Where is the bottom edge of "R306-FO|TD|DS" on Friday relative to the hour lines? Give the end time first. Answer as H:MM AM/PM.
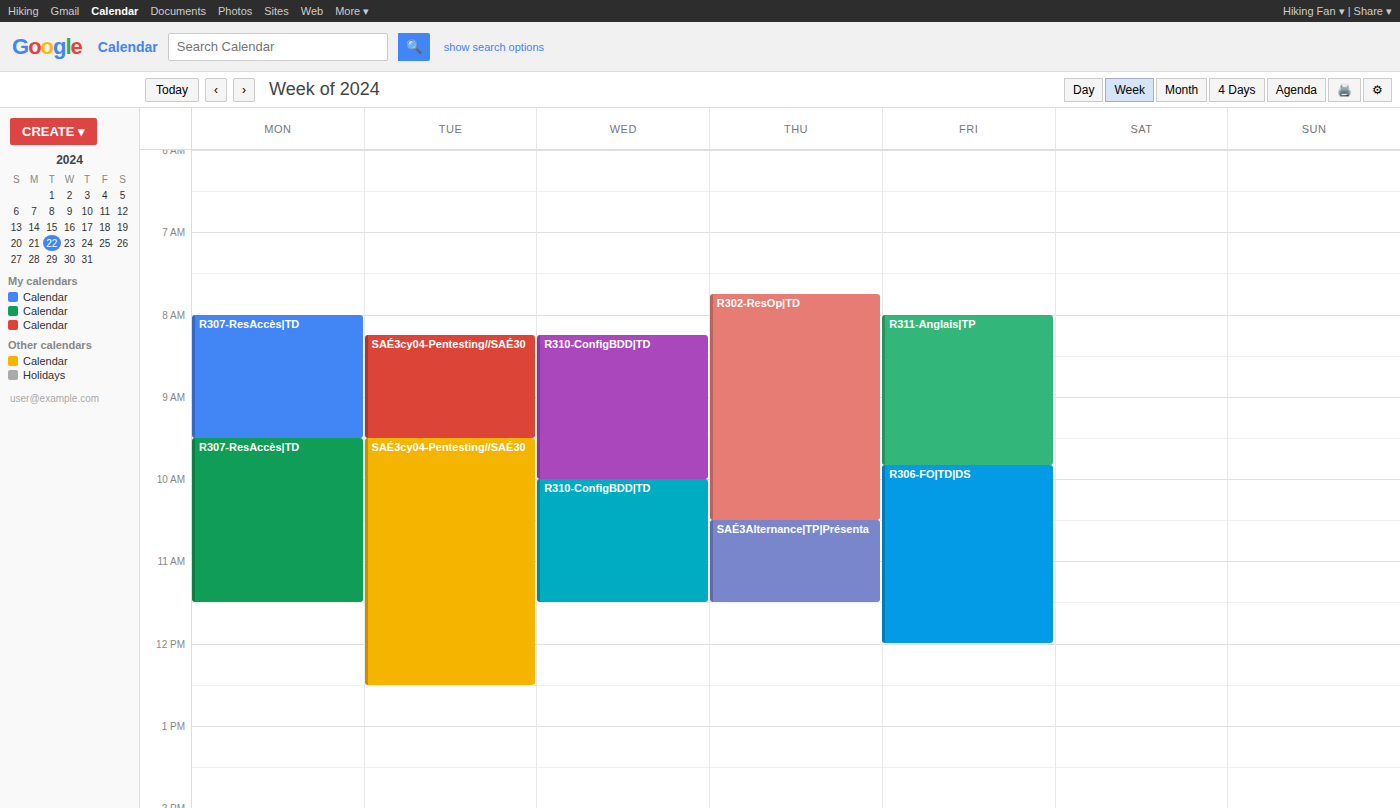
12:00 PM -- exactly on the 12 PM line.